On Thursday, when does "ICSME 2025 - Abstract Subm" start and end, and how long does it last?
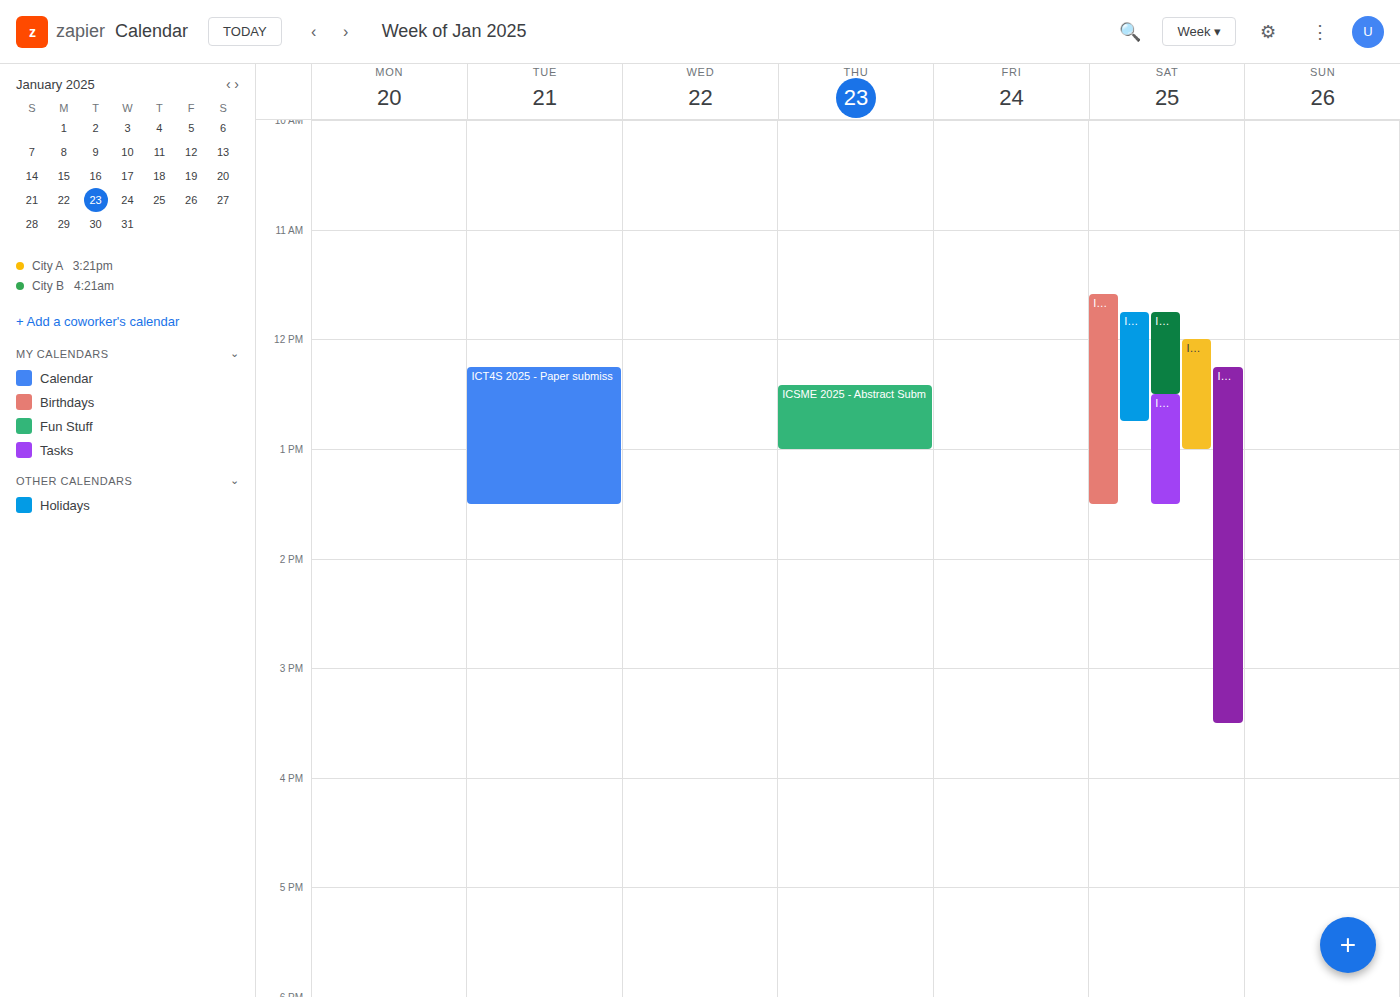
12:25 PM to 1:00 PM, 35 minutes